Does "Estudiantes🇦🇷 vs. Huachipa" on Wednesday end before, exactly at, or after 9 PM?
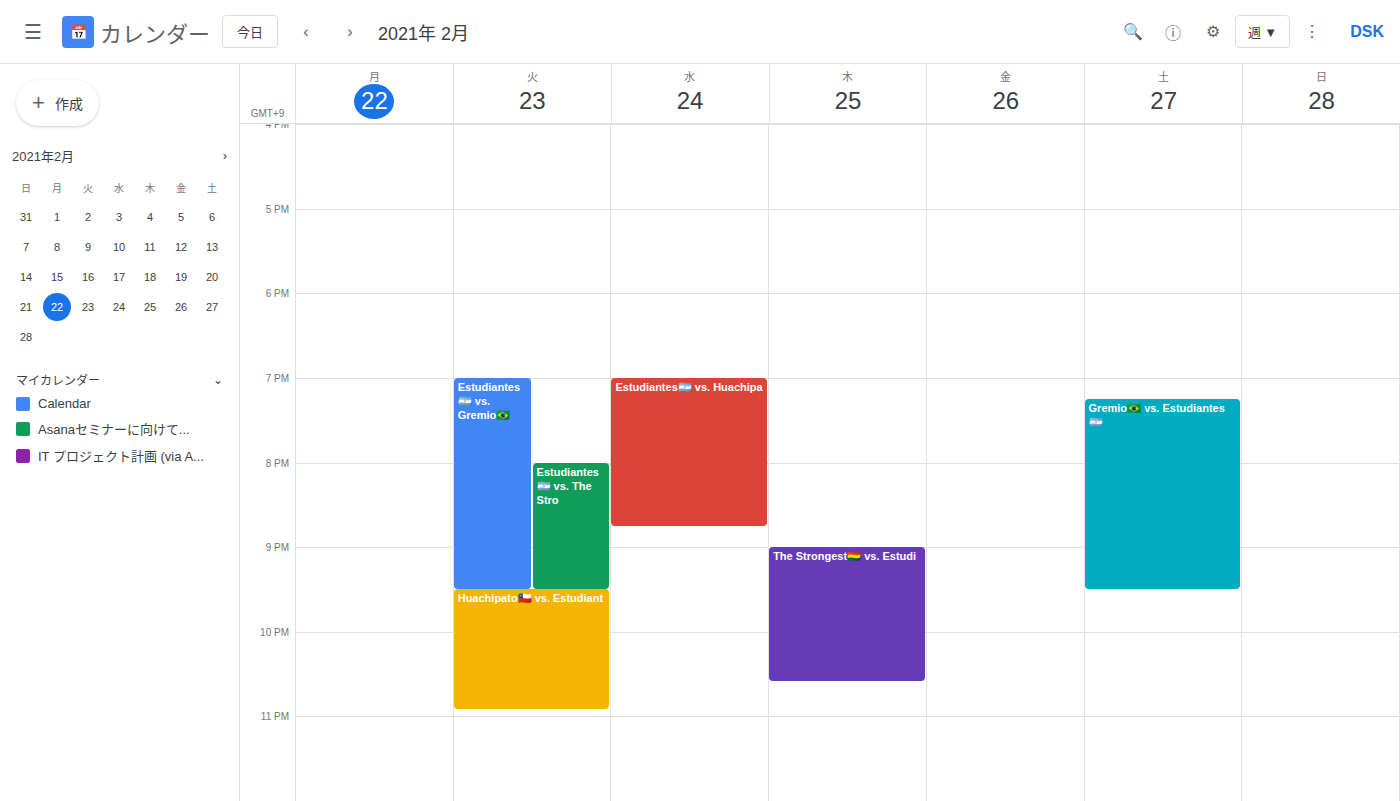
8:45 PM -- before 9 PM, 15 minutes above the 9 PM line.